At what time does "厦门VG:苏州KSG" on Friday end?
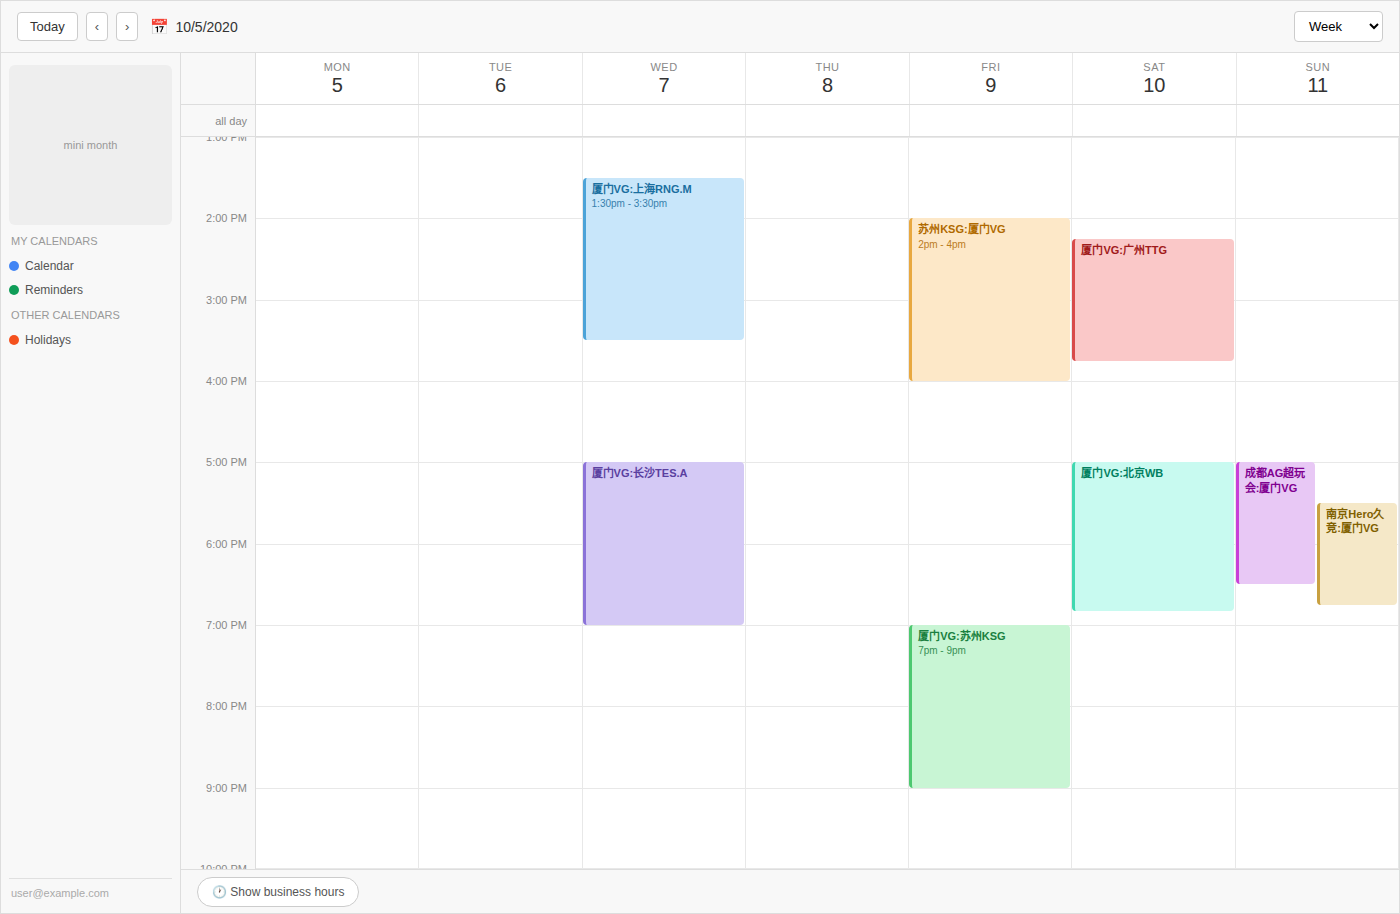
9:00 PM